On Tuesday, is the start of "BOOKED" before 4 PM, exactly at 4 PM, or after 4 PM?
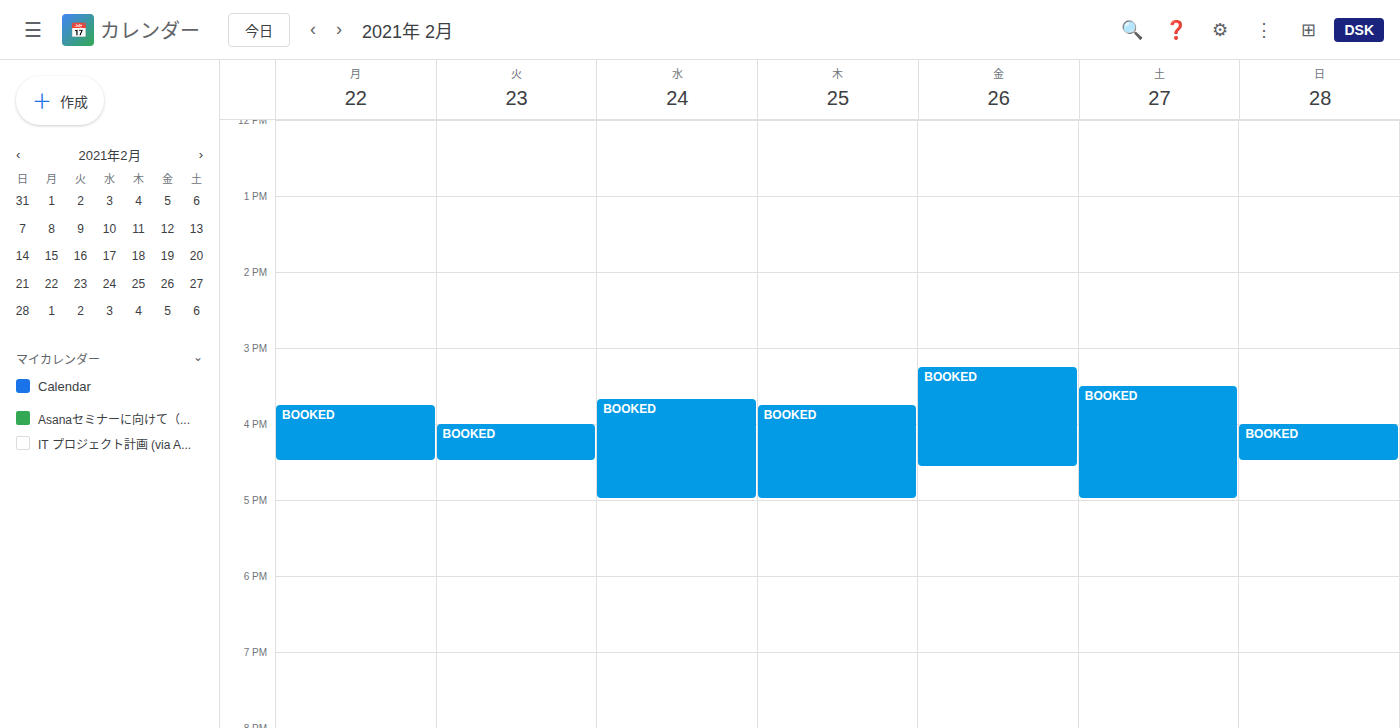
4:00 PM -- exactly at 4 PM, on the 4 PM line.